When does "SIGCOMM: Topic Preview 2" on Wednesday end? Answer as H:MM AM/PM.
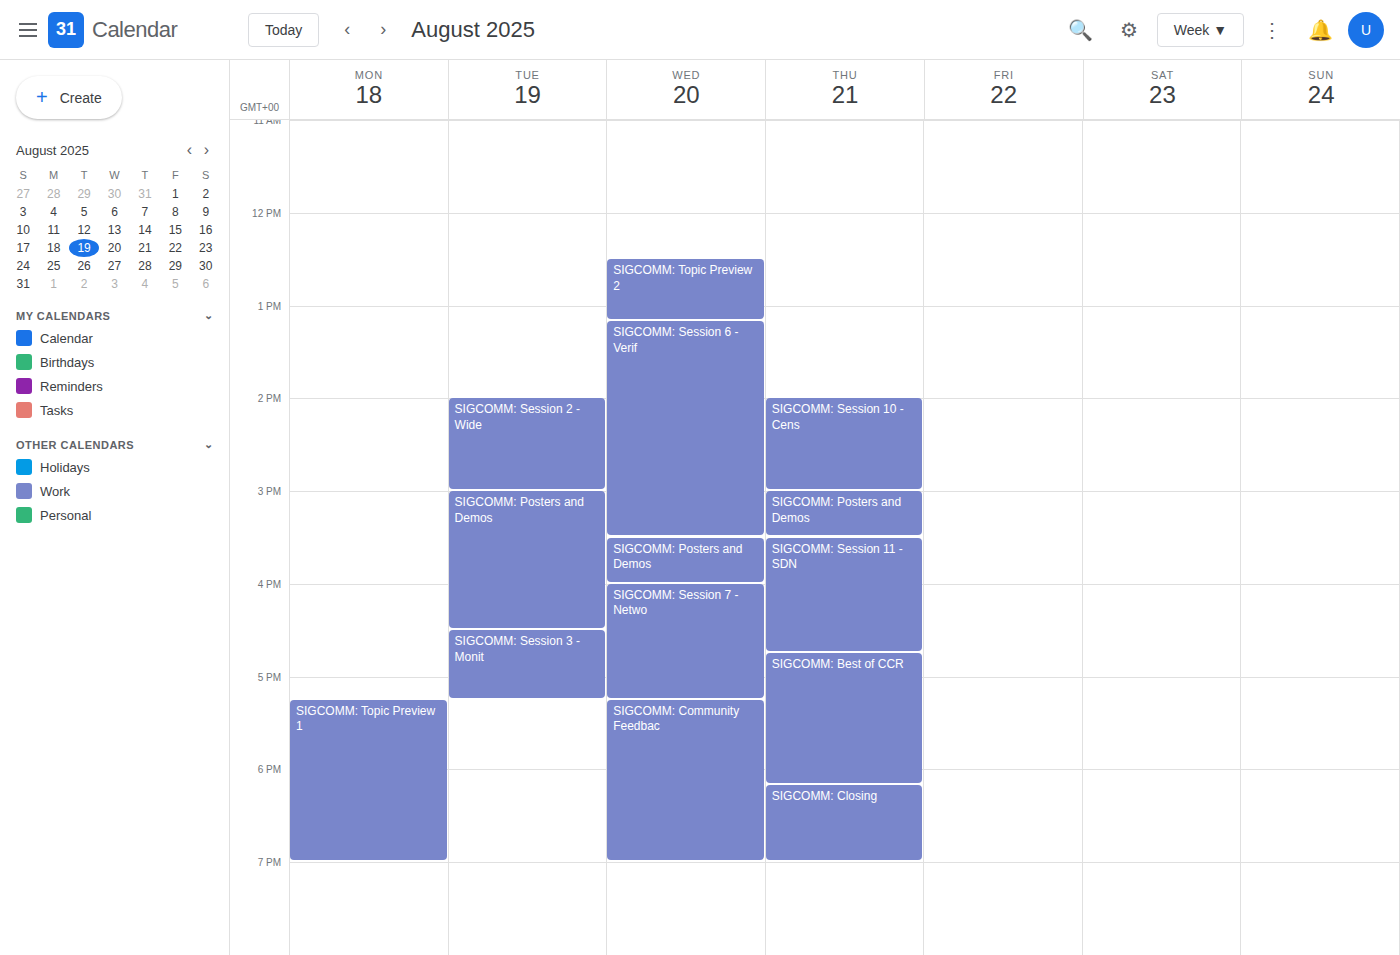
1:10 PM